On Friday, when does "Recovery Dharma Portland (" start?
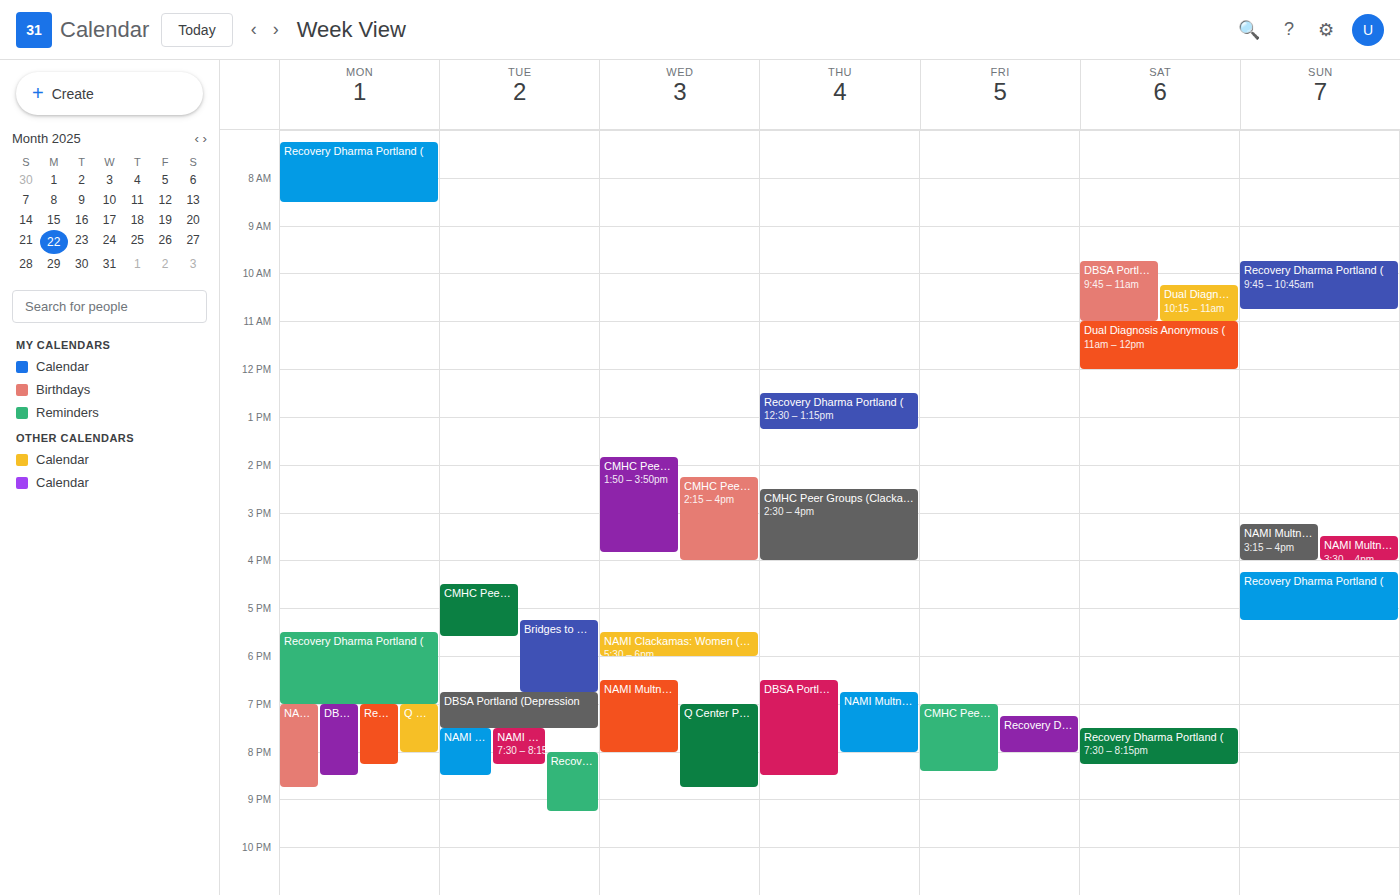
19:15